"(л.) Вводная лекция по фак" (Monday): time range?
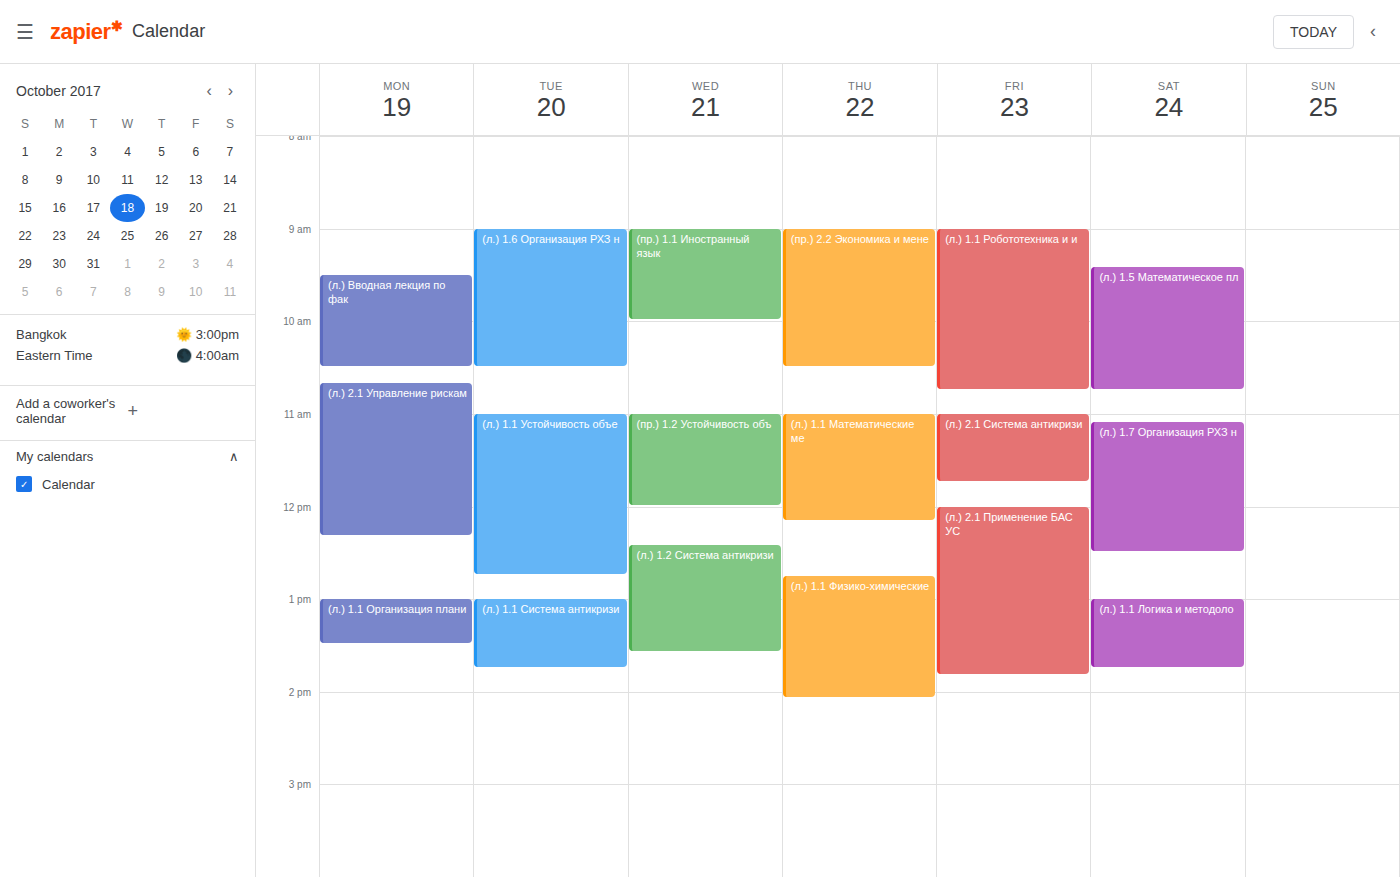
9:30 AM to 10:30 AM